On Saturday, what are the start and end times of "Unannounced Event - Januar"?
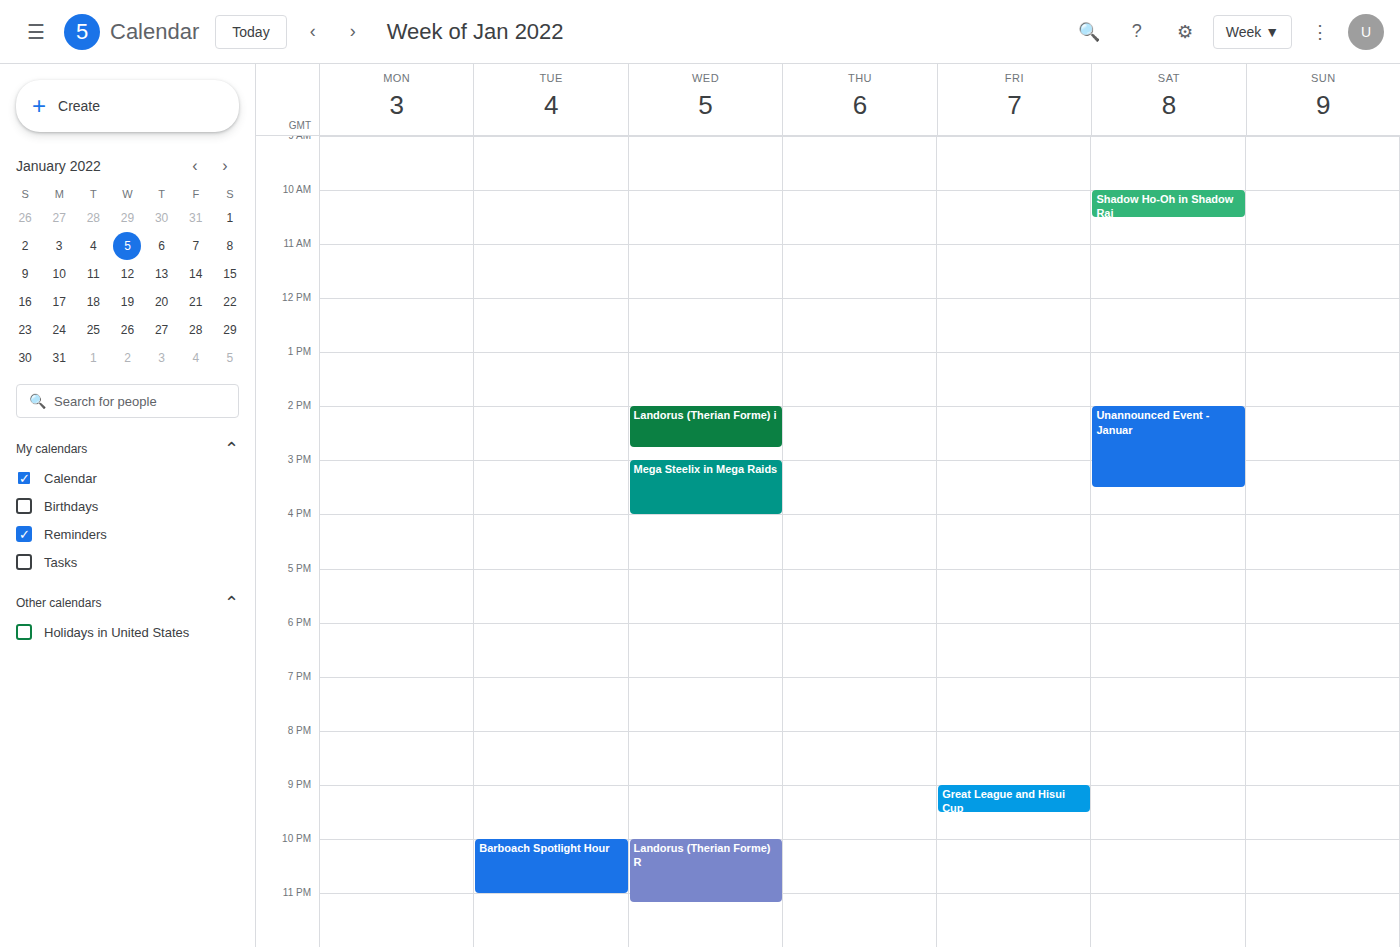
14:00 to 15:30